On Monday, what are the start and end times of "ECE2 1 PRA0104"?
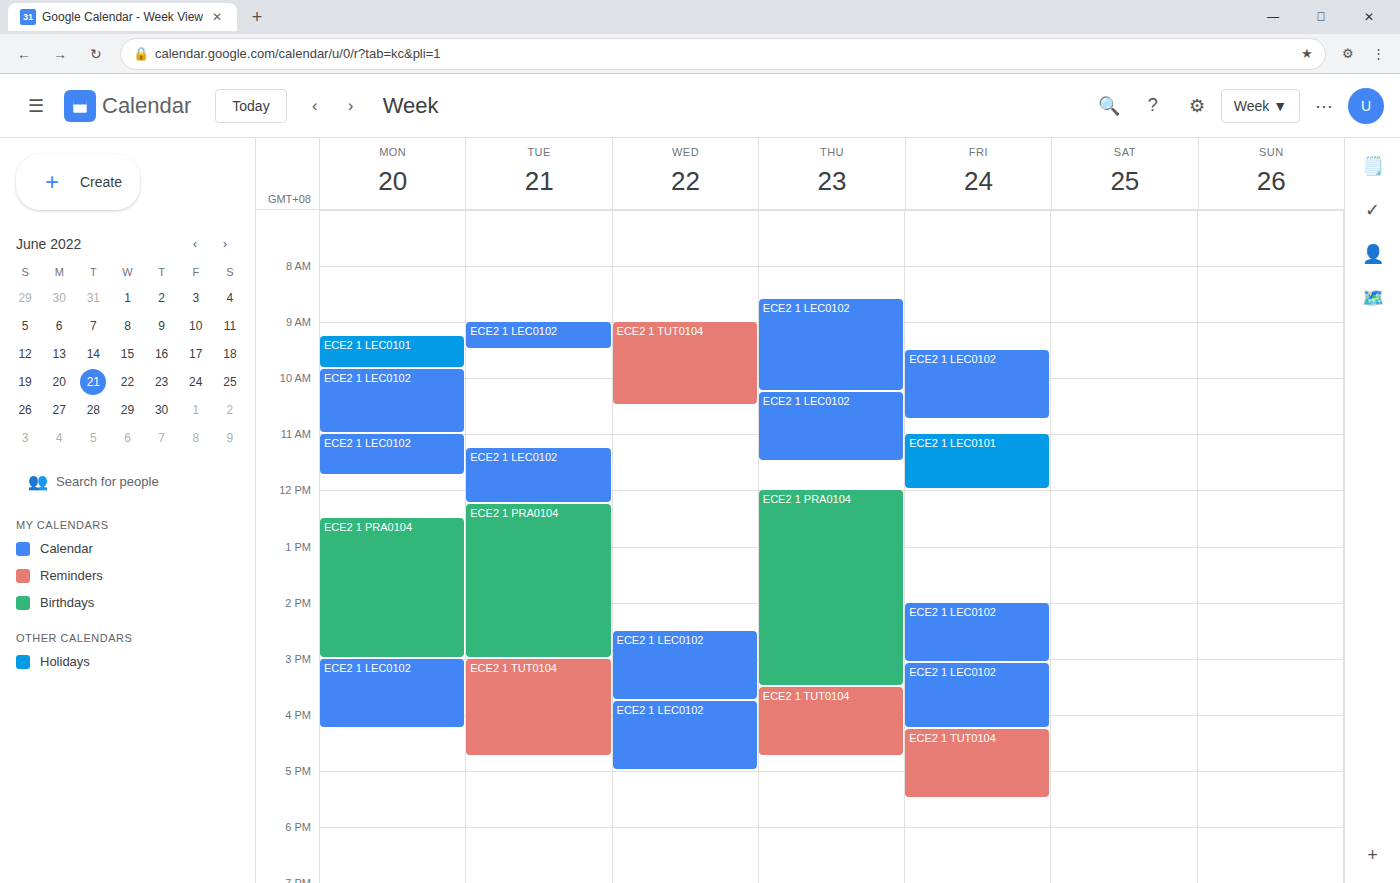
12:30 PM to 3:00 PM